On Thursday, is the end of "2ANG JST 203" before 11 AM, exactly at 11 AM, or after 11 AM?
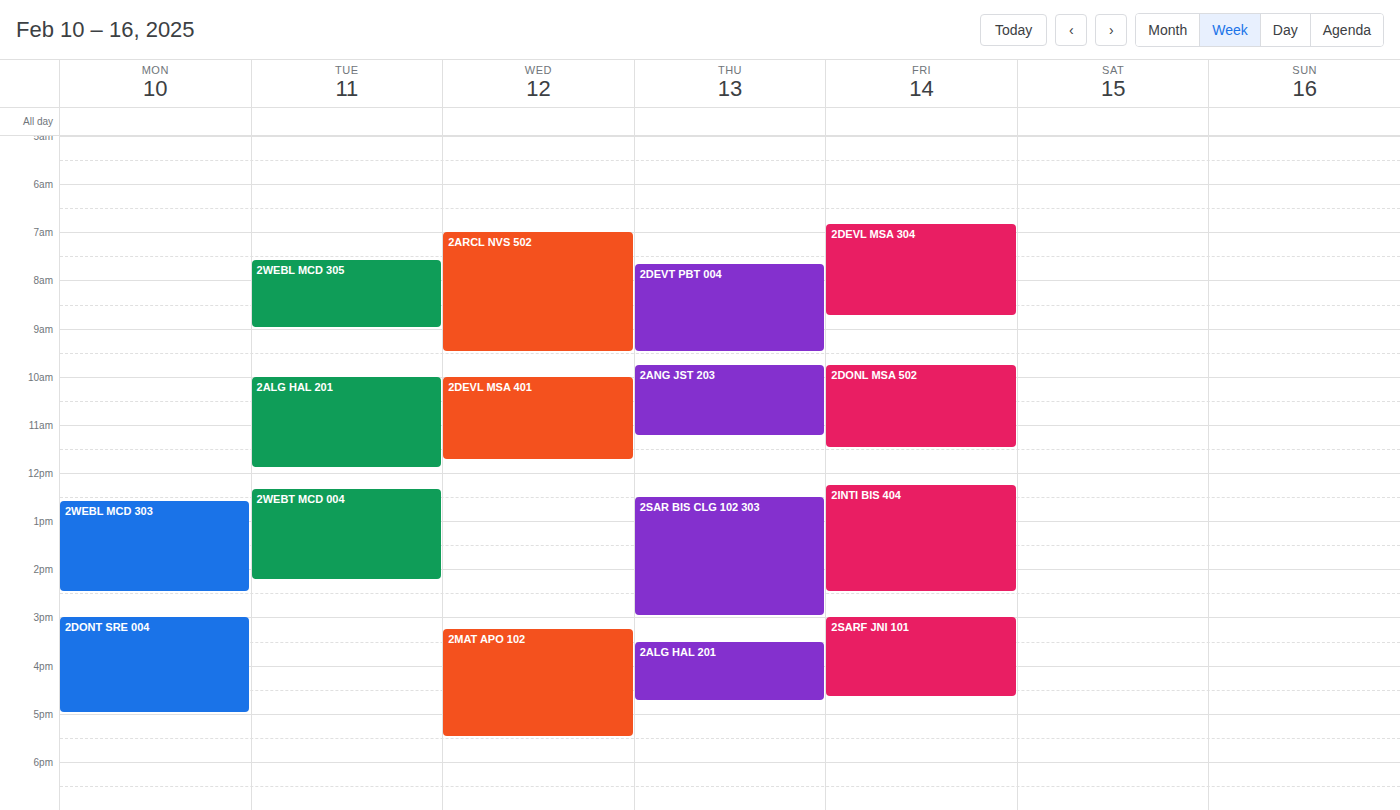
11:15 AM -- after 11 AM, 15 minutes below the 11 AM line.